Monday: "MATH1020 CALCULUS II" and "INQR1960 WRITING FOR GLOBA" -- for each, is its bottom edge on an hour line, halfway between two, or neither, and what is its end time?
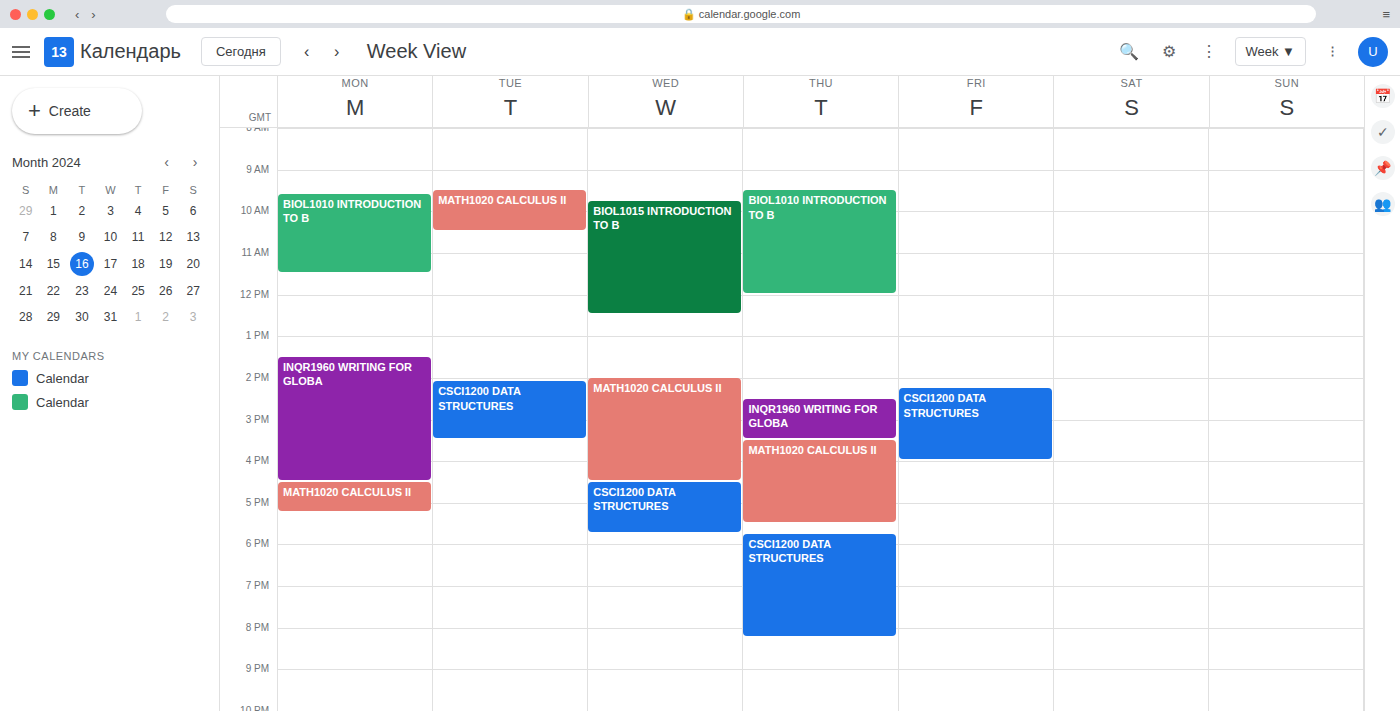
"MATH1020 CALCULUS II": 5:15 PM, neither: a quarter of the way from the 5 PM line to the 6 PM line. "INQR1960 WRITING FOR GLOBA": 4:30 PM, halfway between the 4 PM and 5 PM lines.